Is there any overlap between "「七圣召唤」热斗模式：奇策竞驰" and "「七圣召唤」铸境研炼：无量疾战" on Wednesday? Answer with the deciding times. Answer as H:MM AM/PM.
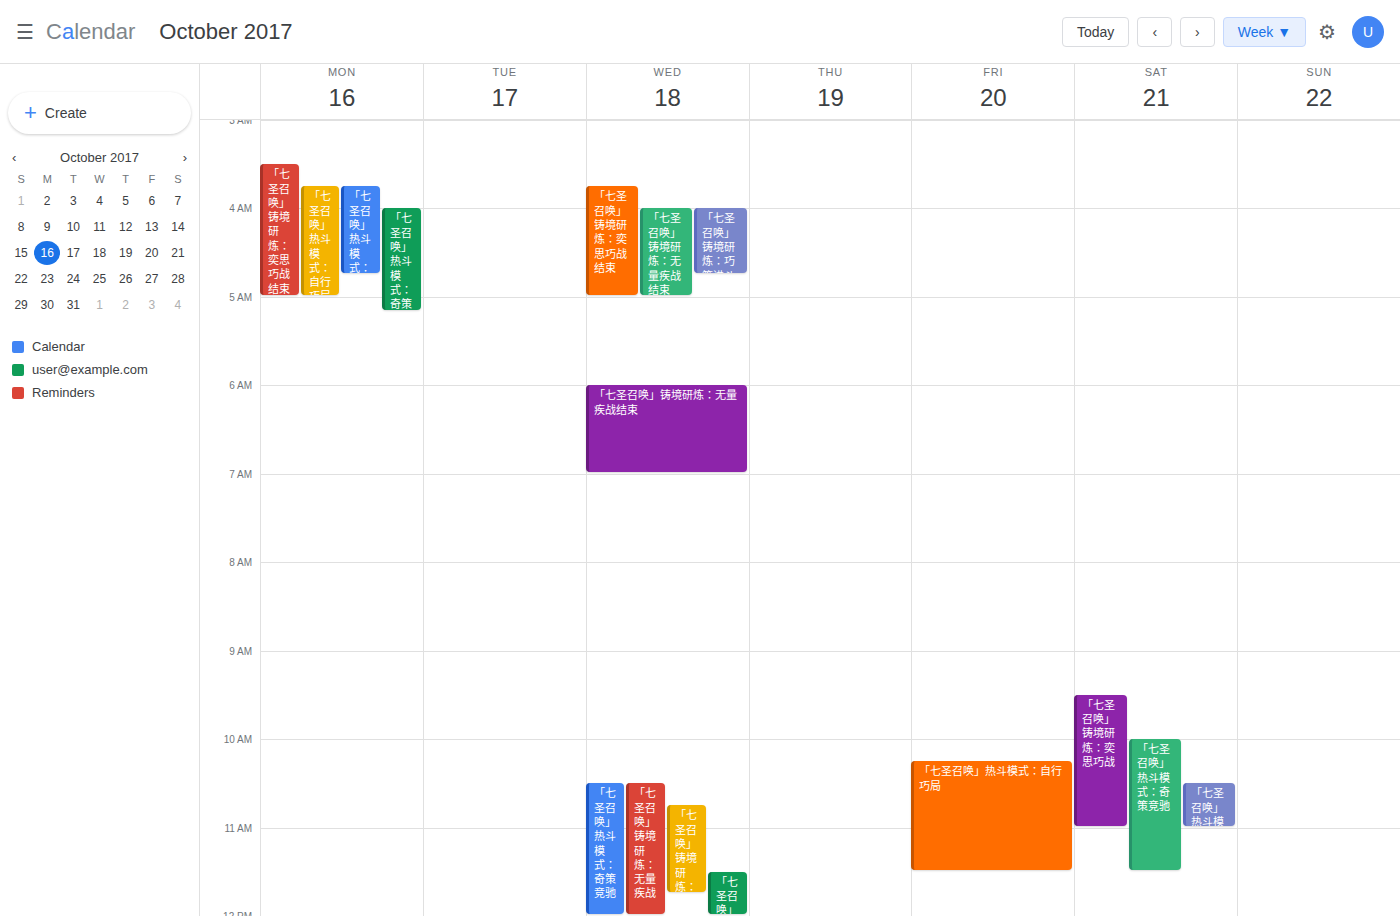
"「七圣召唤」热斗模式：奇策竞驰" runs 10:30 AM to 12:00 PM, inside "「七圣召唤」铸境研炼：无量疾战" -- they overlap.